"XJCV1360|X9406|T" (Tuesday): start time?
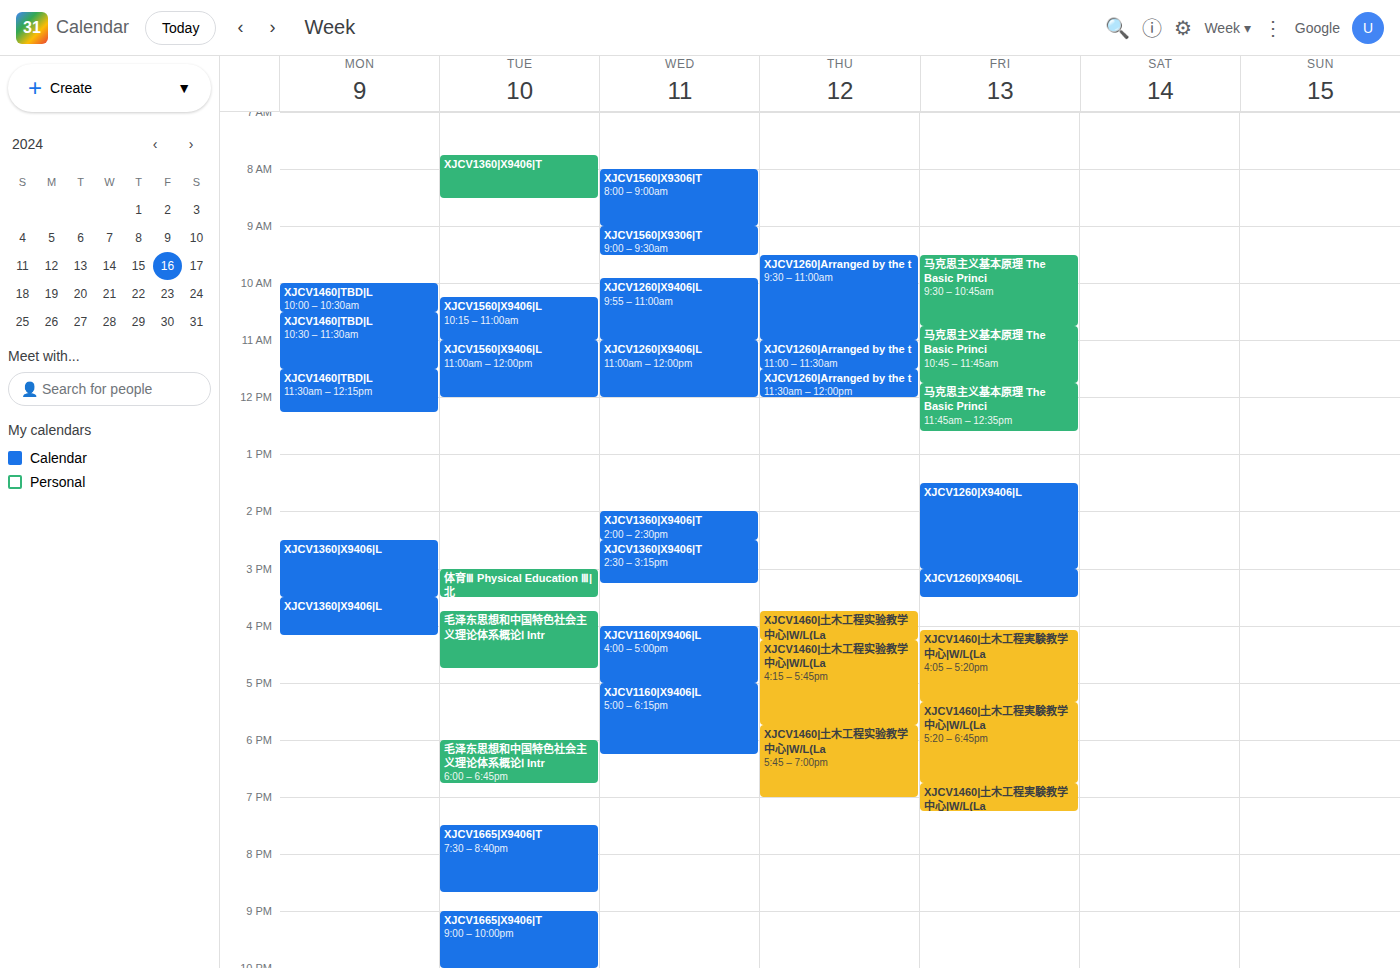
7:45 AM